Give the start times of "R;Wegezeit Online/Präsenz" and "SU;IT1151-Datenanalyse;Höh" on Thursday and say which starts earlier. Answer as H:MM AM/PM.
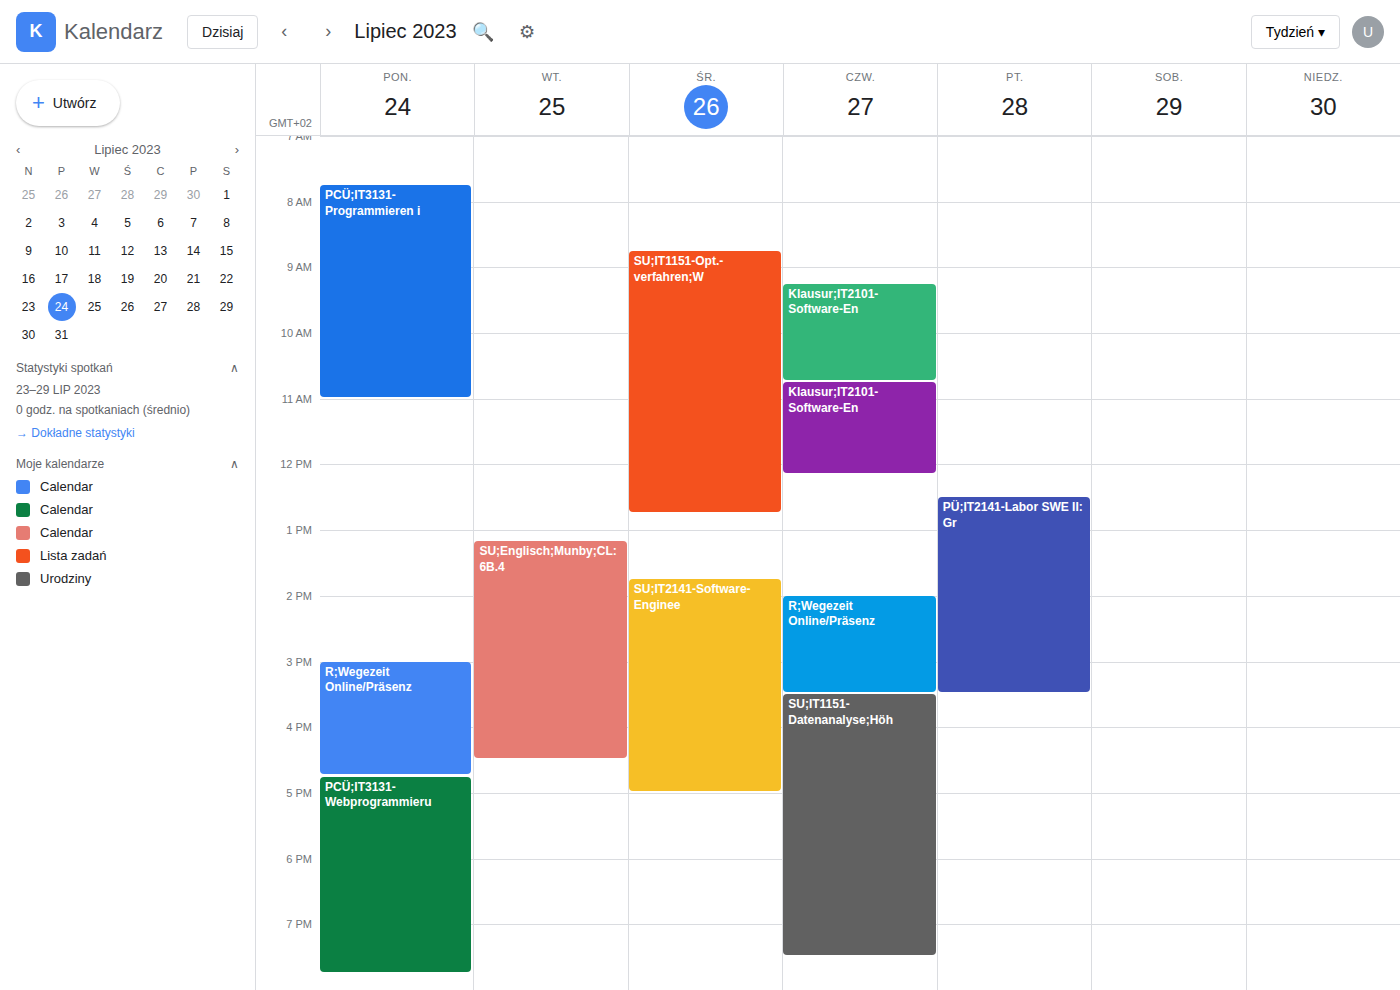
"R;Wegezeit Online/Präsenz" 2:00 PM; "SU;IT1151-Datenanalyse;Höh" 3:30 PM.